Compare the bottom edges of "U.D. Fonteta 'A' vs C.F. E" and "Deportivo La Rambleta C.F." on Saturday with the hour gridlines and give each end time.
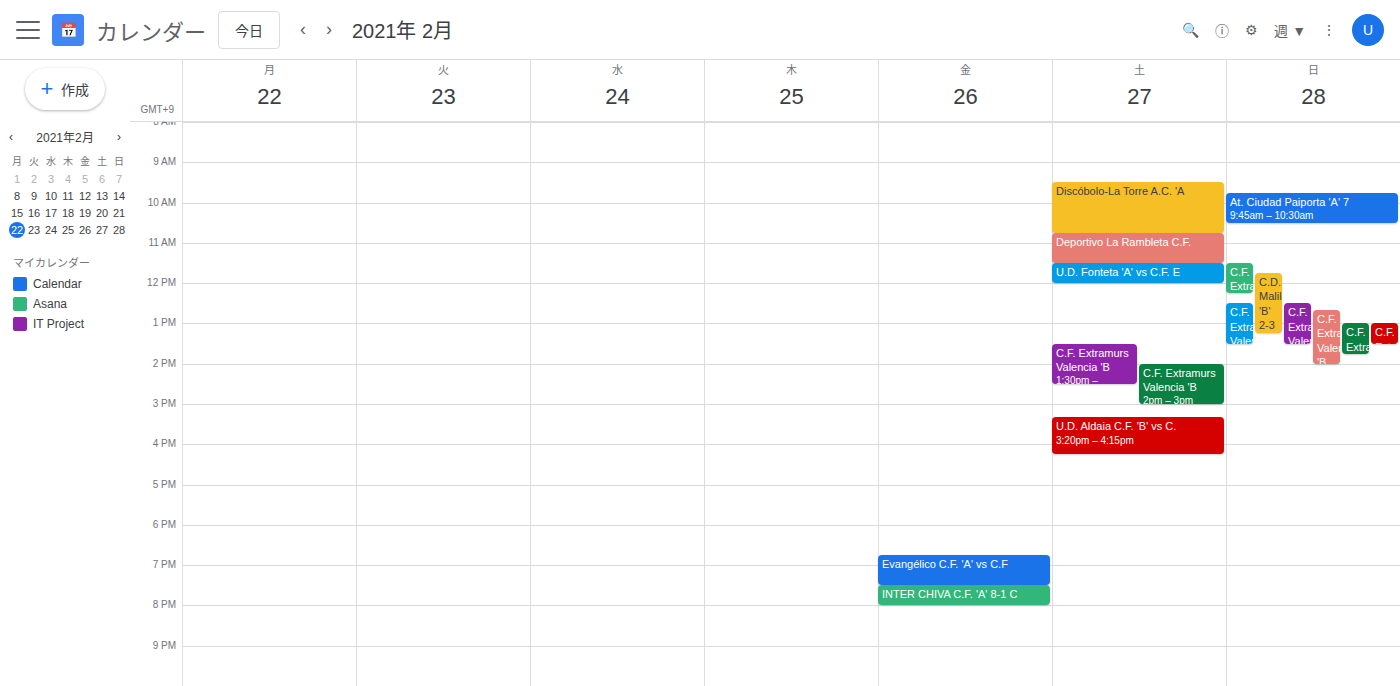
"U.D. Fonteta 'A' vs C.F. E": 12:00 PM, exactly on the 12 PM line. "Deportivo La Rambleta C.F.": 11:30 AM, halfway between the 11 AM and 12 PM lines.